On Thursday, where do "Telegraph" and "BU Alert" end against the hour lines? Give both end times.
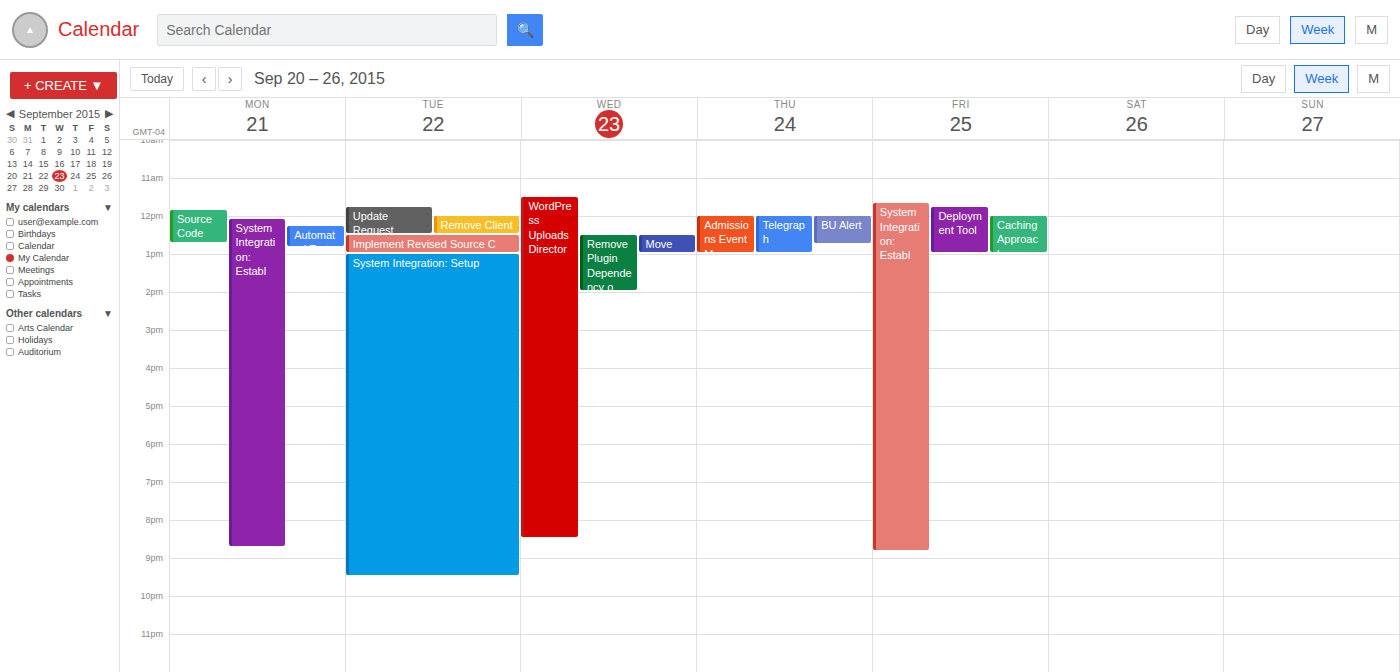
"Telegraph": 1:00 PM, exactly on the 1 PM line. "BU Alert": 12:45 PM, neither: three quarters of the way from the 12 PM line to the 1 PM line.